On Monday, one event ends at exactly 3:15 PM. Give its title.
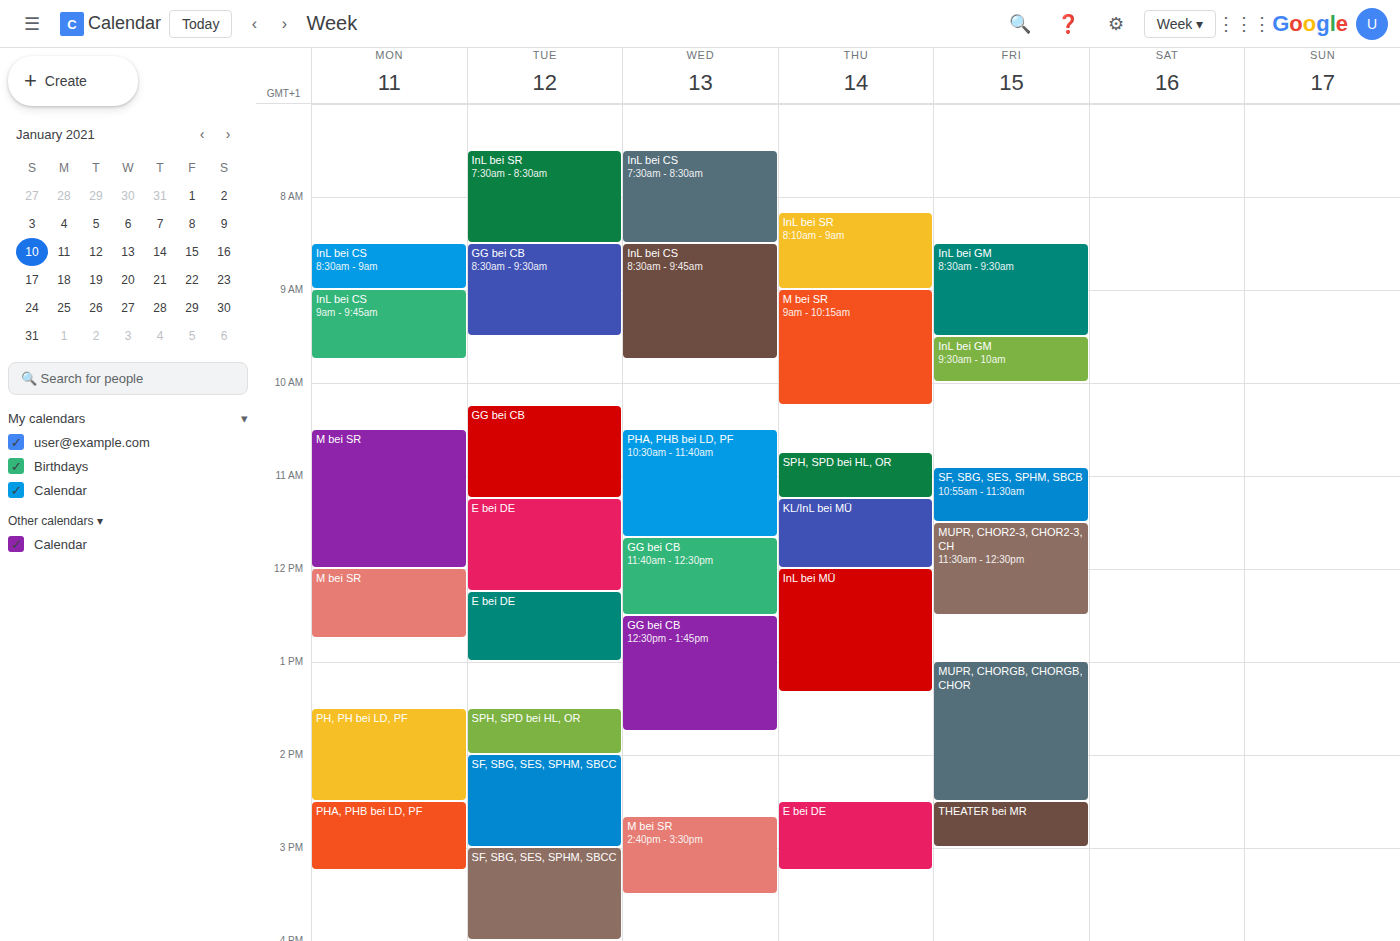
"PHA, PHB bei LD, PF"